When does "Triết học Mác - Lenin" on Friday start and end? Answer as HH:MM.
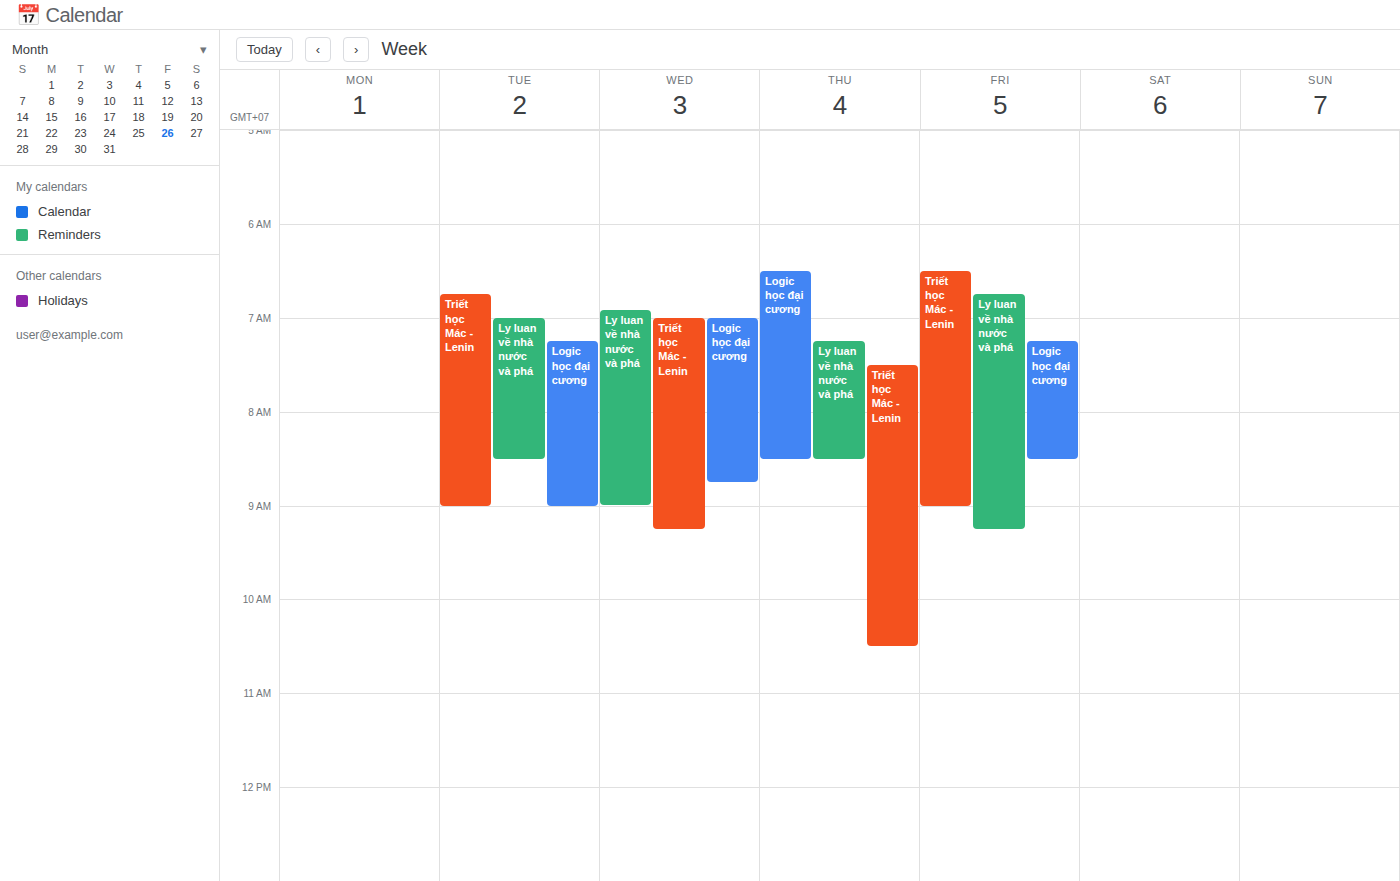
06:30 to 09:00